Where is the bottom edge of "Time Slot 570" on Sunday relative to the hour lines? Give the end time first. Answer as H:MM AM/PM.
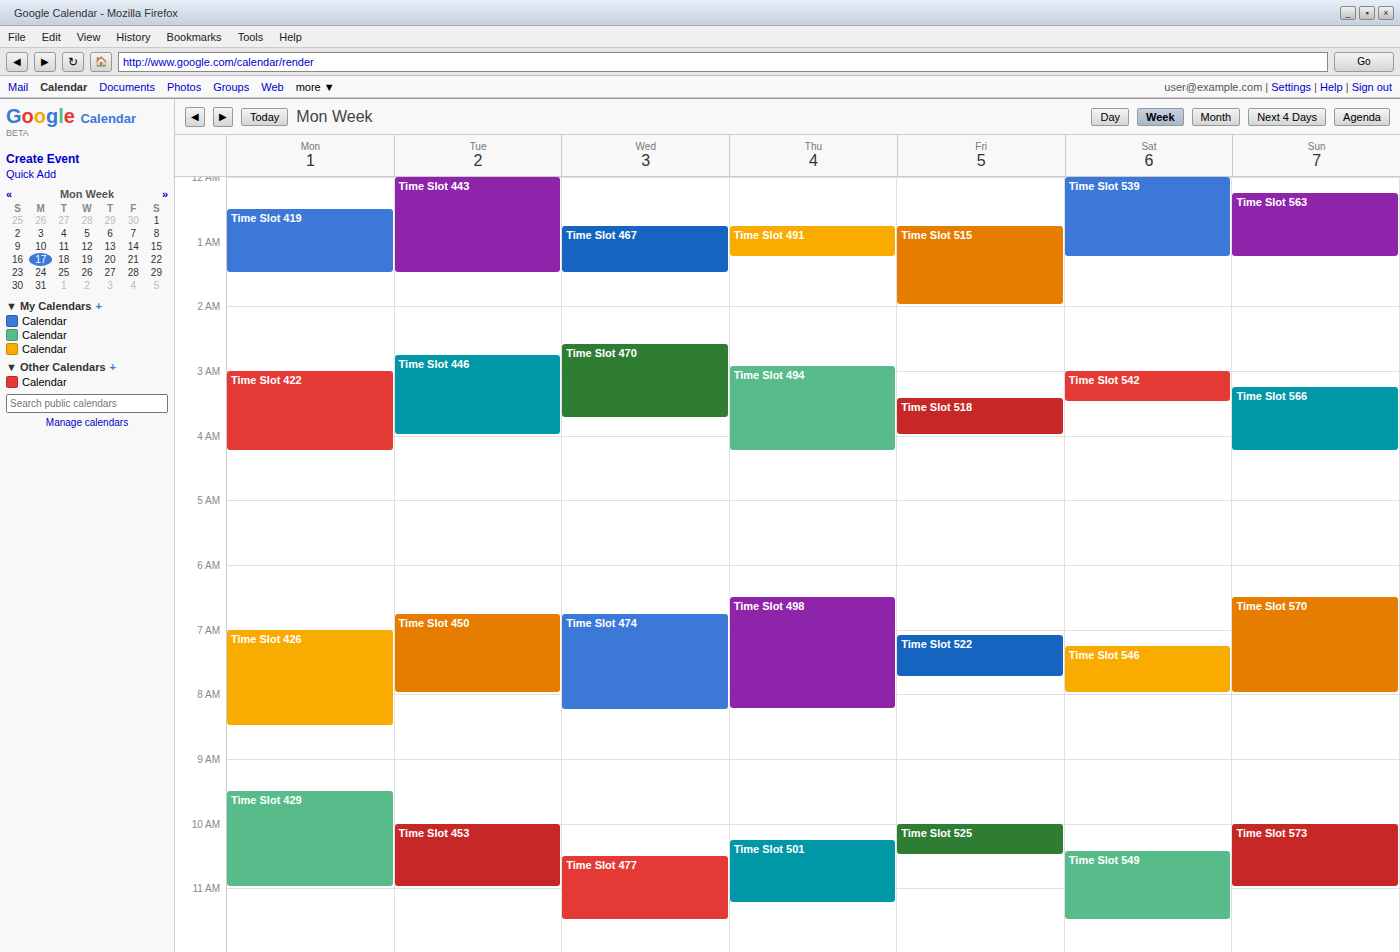
8:00 AM -- exactly on the 8 AM line.